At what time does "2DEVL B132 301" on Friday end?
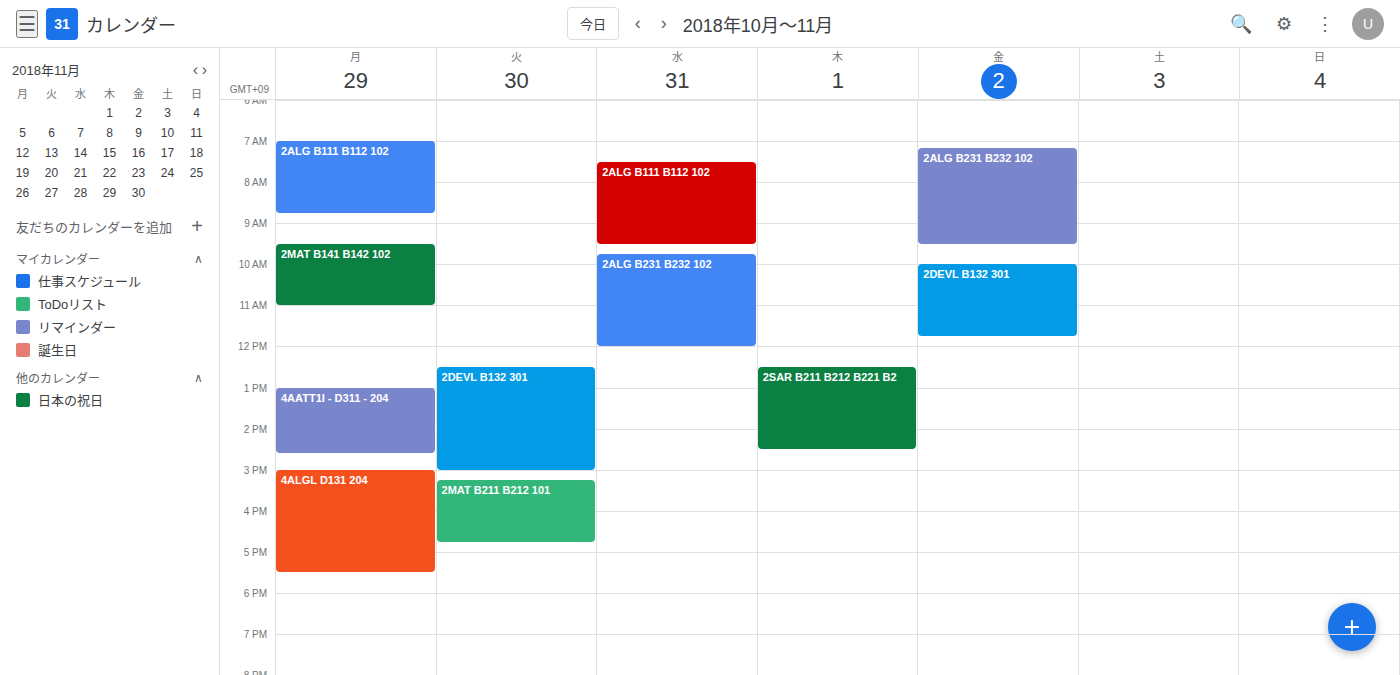
11:45 AM